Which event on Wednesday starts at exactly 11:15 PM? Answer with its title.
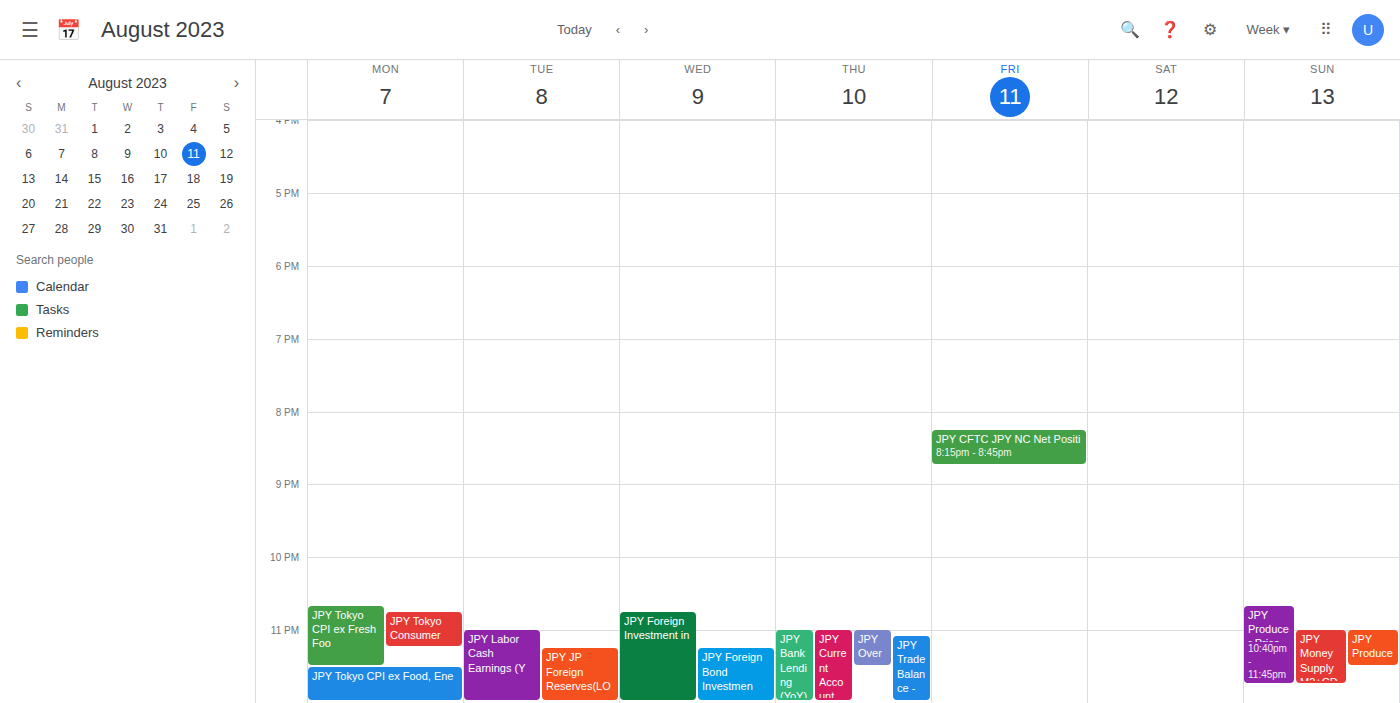
"JPY Foreign Bond Investmen"